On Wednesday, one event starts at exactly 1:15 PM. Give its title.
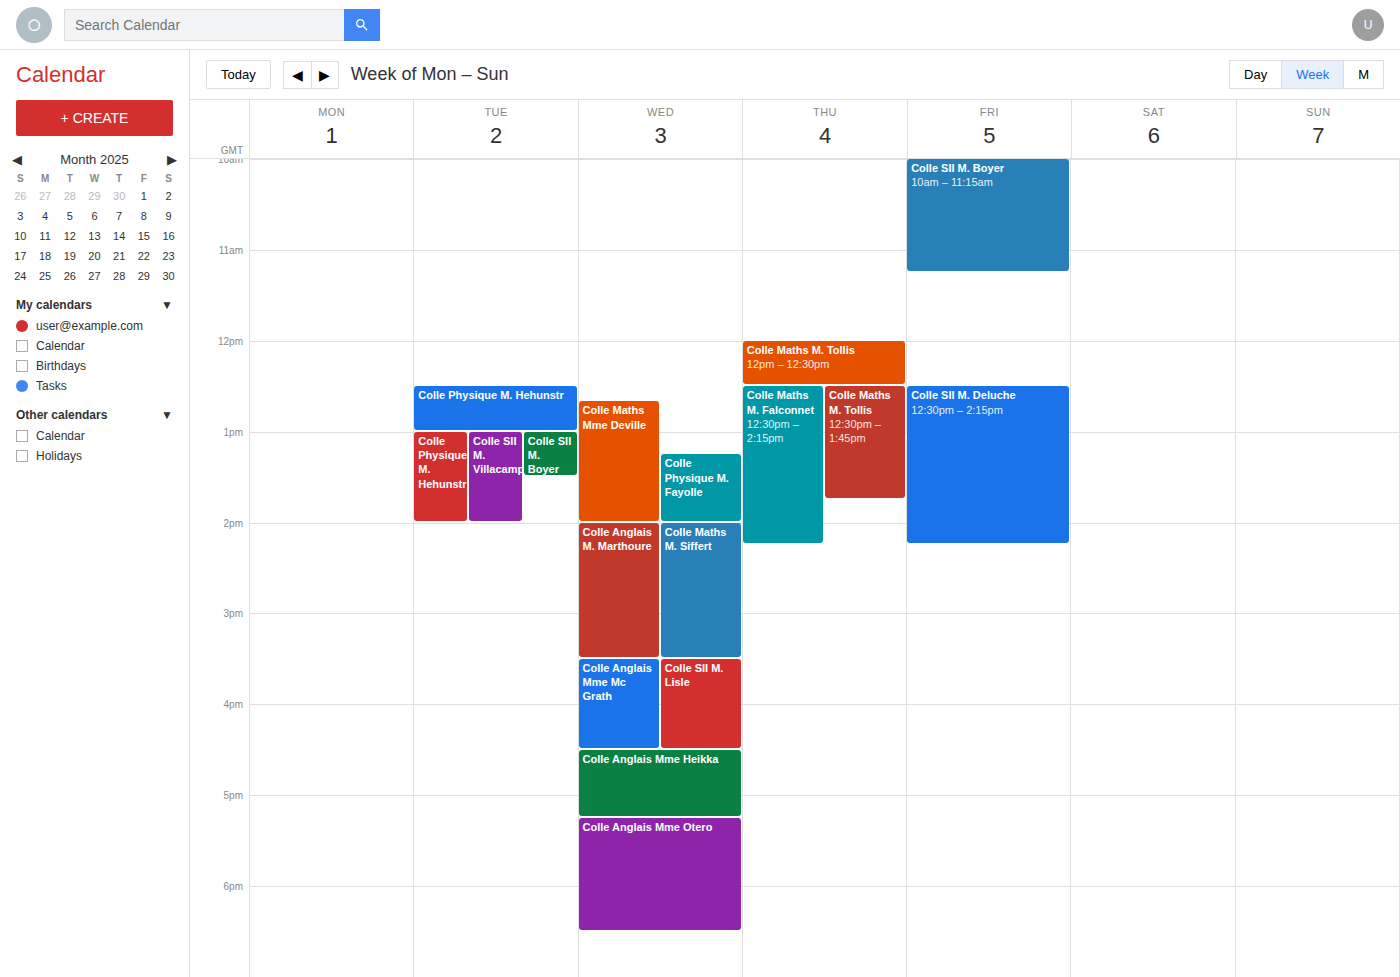
"Colle Physique M. Fayolle"